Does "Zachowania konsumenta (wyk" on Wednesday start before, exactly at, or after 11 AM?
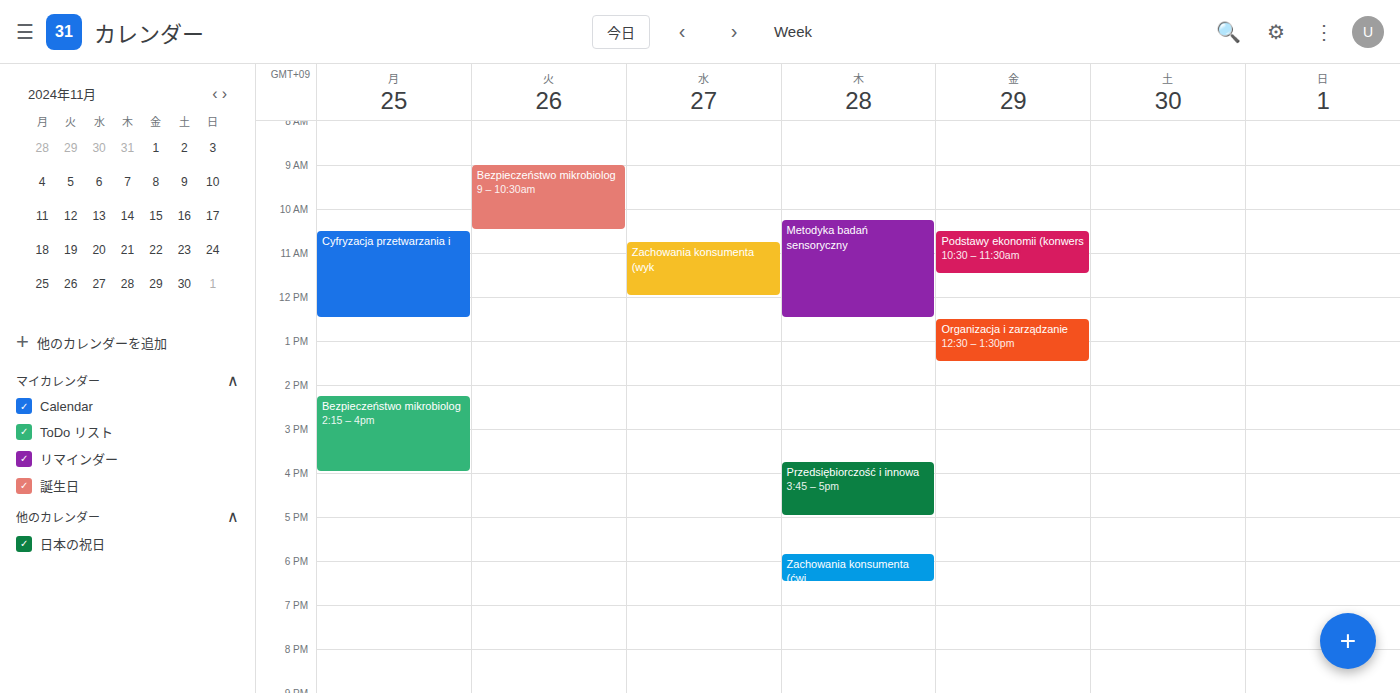
10:45 AM -- before 11 AM, 15 minutes above the 11 AM line.